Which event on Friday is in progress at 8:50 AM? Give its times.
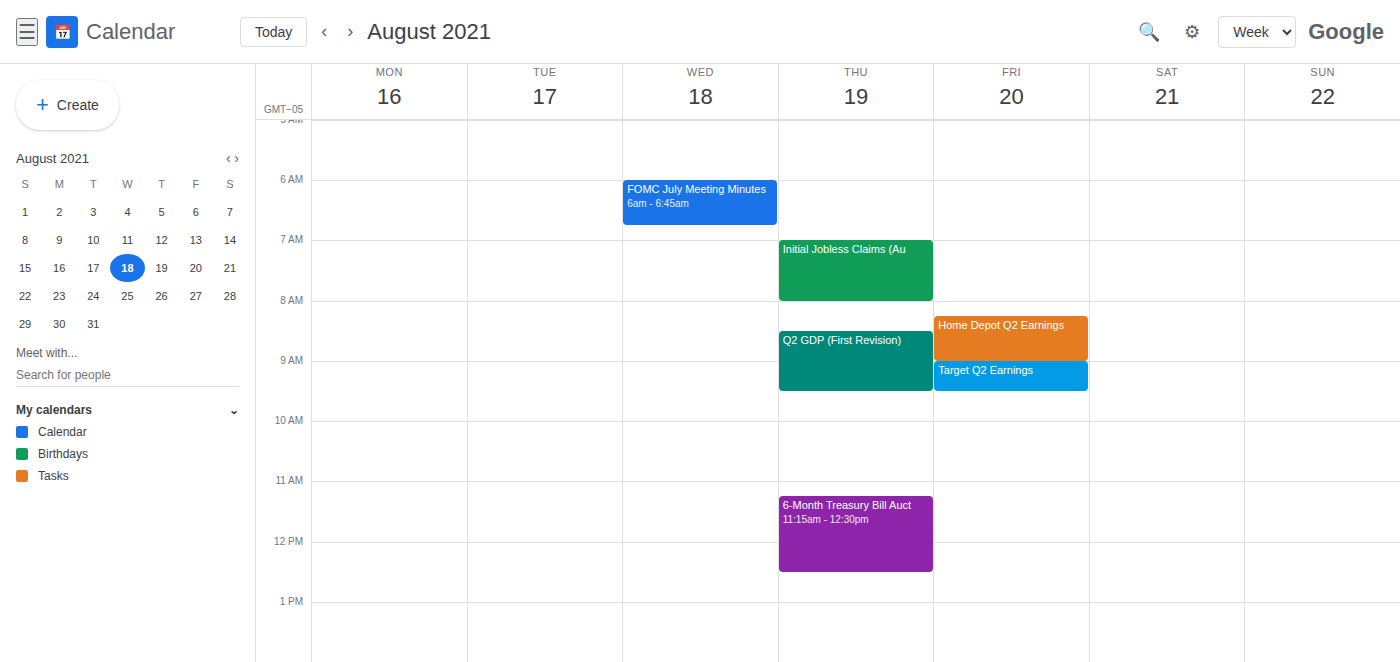
"Home Depot Q2 Earnings", 8:15 AM to 9:00 AM